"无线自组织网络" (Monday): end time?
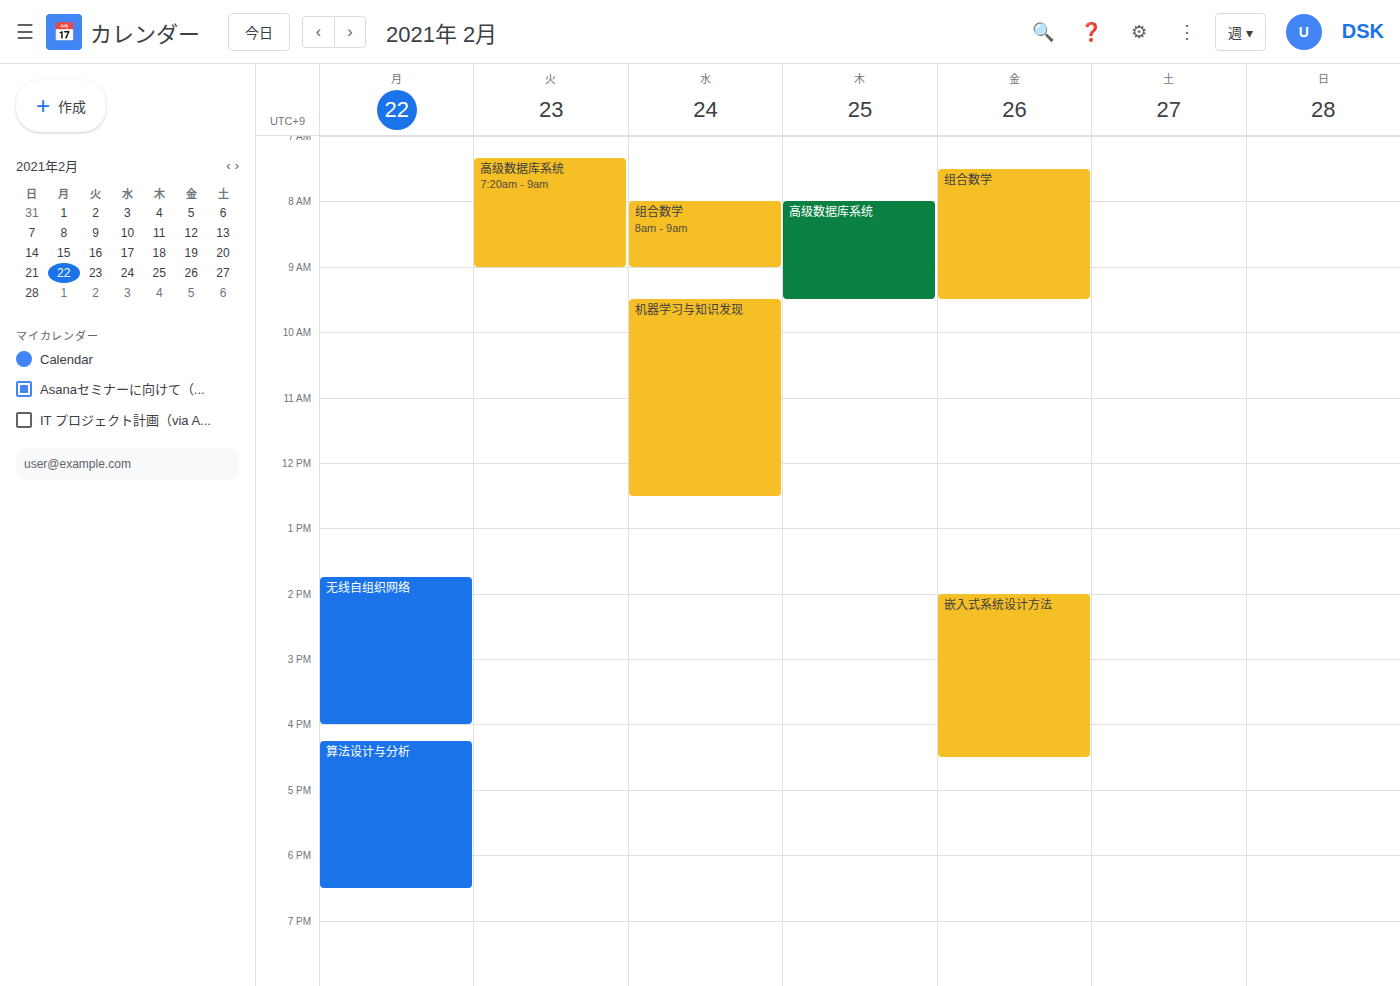
4:00 PM